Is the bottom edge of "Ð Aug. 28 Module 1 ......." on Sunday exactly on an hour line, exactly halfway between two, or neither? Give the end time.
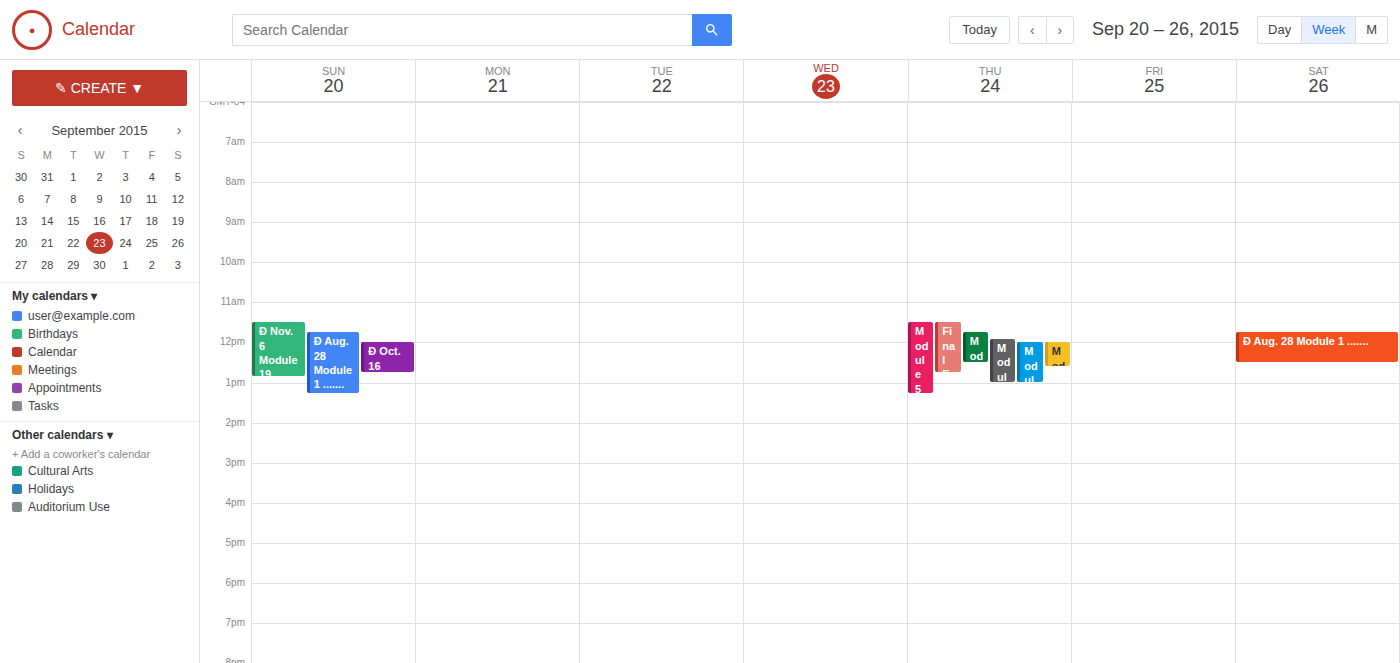
1:15 PM -- neither: a quarter of the way from the 1 PM line to the 2 PM line.